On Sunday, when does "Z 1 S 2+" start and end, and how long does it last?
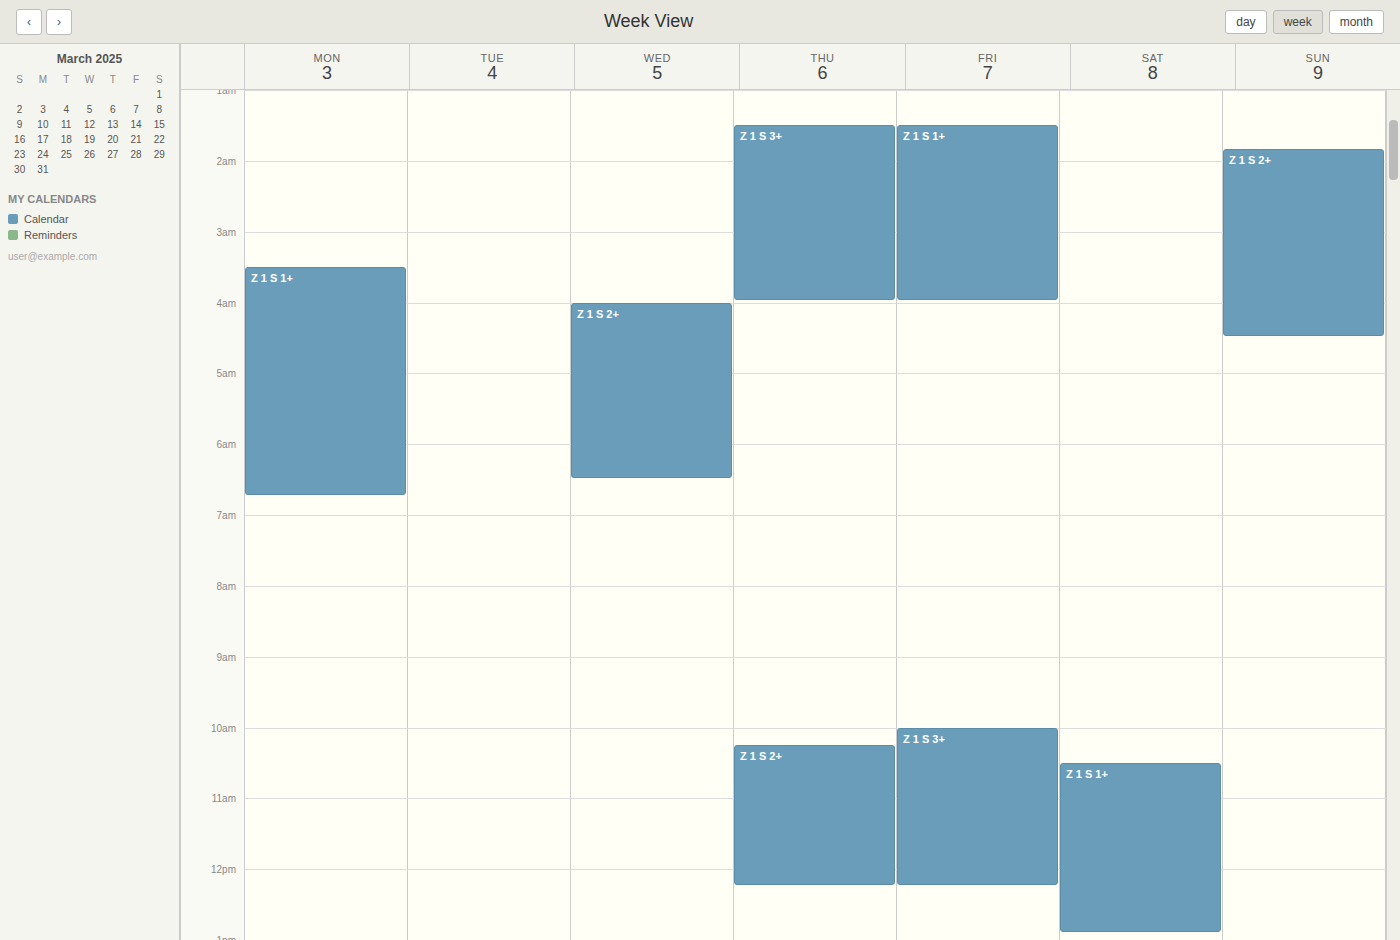
01:50 to 04:30, 2 hours 40 minutes